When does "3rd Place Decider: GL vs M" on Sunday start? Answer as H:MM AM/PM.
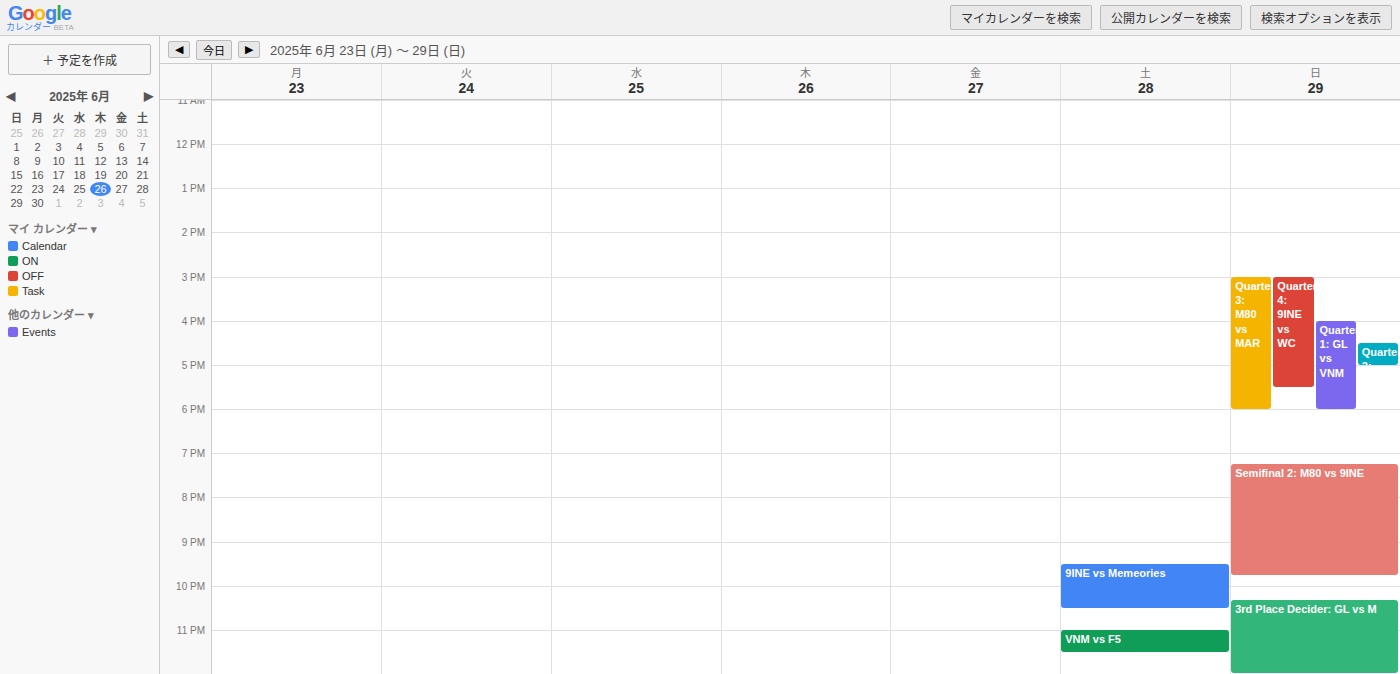
10:20 PM